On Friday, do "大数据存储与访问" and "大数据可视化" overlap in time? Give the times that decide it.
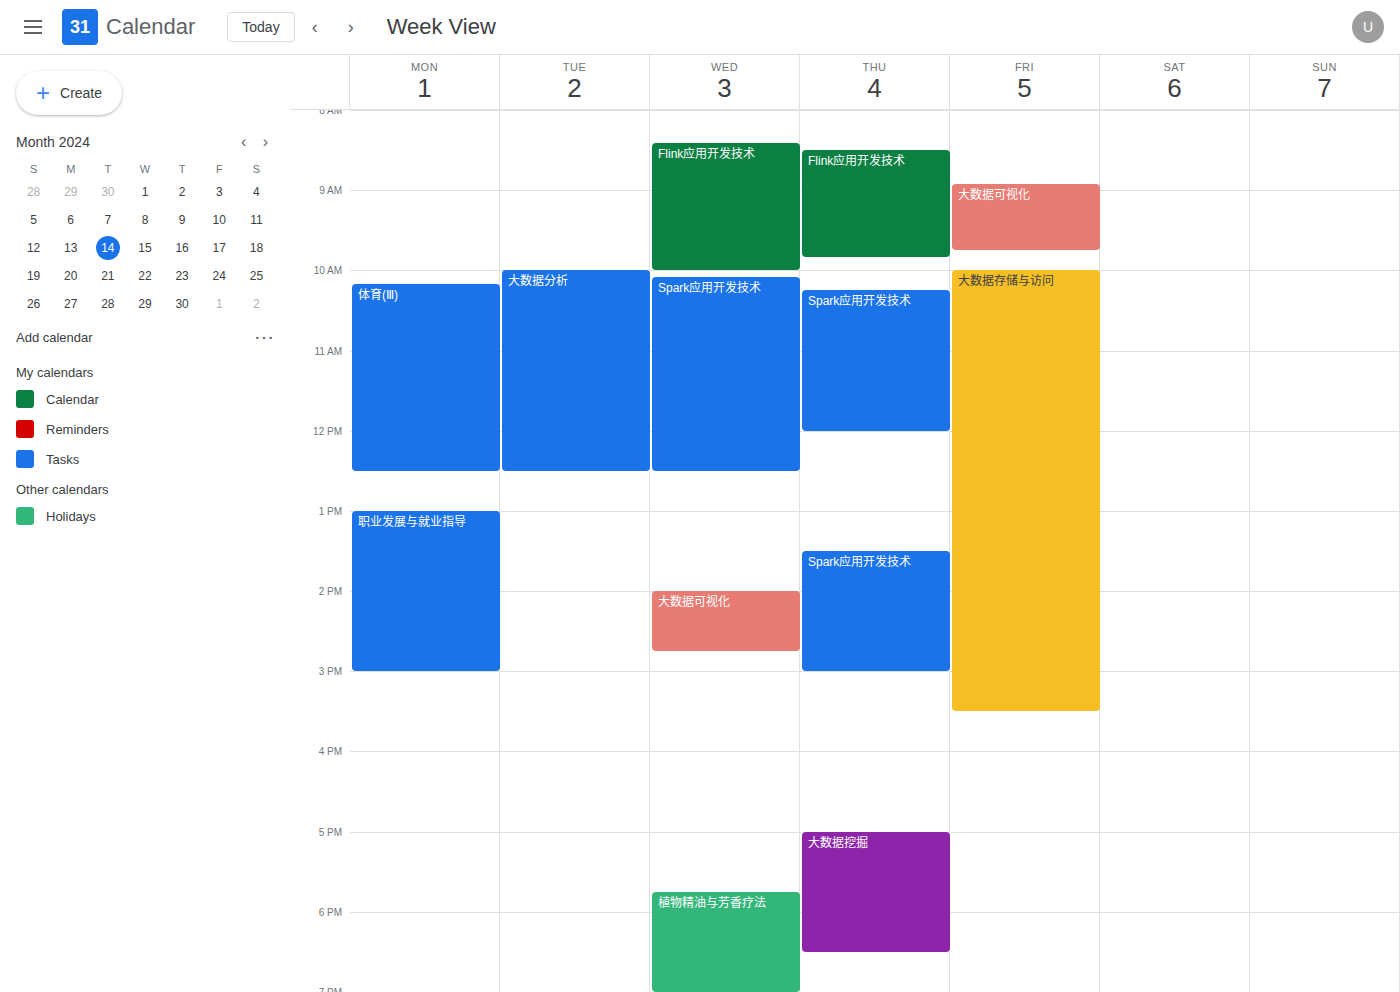
"大数据可视化" ends at 9:45 AM and "大数据存储与访问" starts at 10:00 AM -- no overlap.